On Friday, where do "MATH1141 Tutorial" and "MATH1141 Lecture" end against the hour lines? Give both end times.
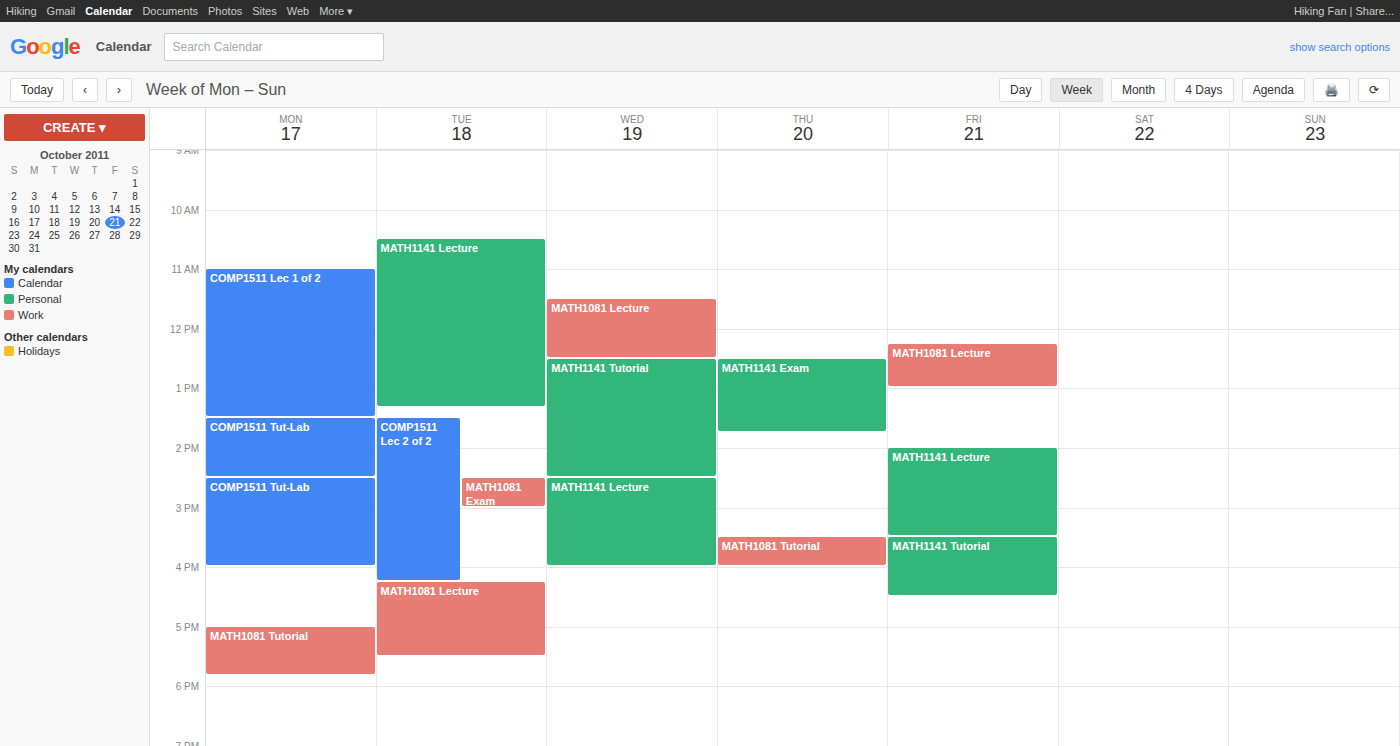
"MATH1141 Tutorial": 4:30 PM, halfway between the 4 PM and 5 PM lines. "MATH1141 Lecture": 3:30 PM, halfway between the 3 PM and 4 PM lines.